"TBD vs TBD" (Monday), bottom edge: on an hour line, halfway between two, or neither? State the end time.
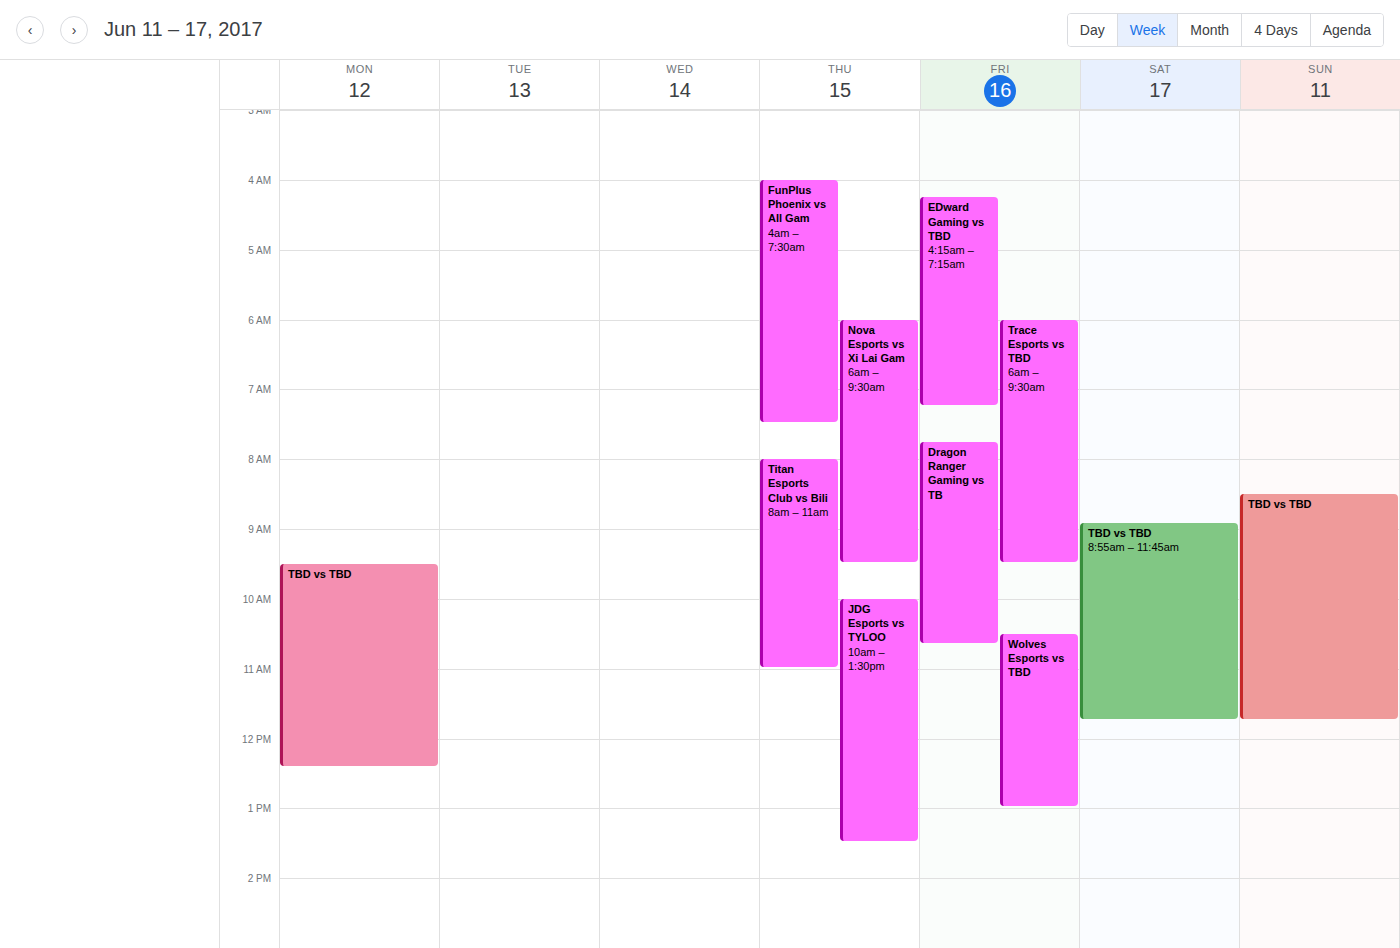
12:25 PM -- neither: 25 minutes below the 12 PM line and 35 minutes above the 1 PM line.